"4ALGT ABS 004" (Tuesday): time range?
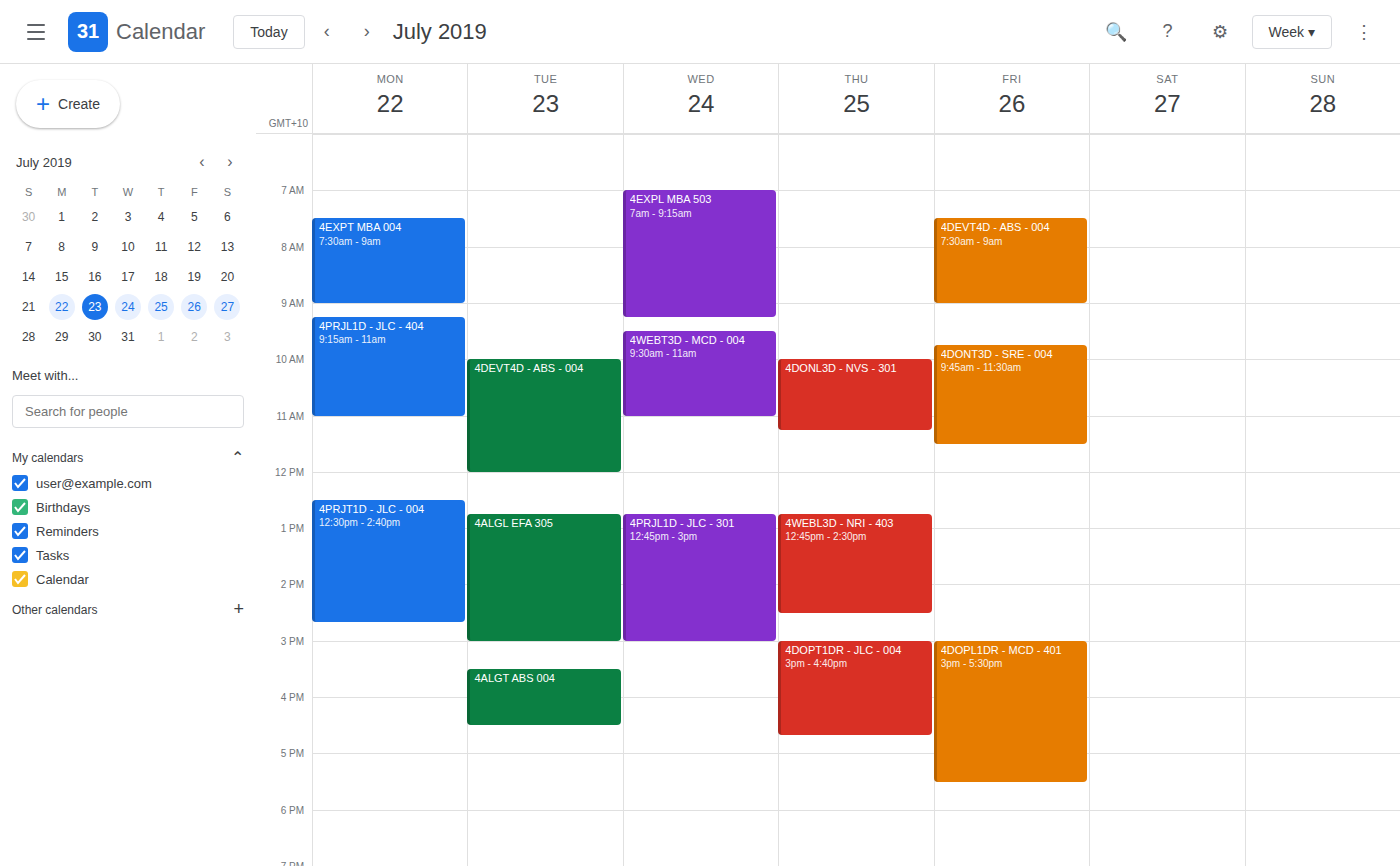
3:30 PM to 4:30 PM